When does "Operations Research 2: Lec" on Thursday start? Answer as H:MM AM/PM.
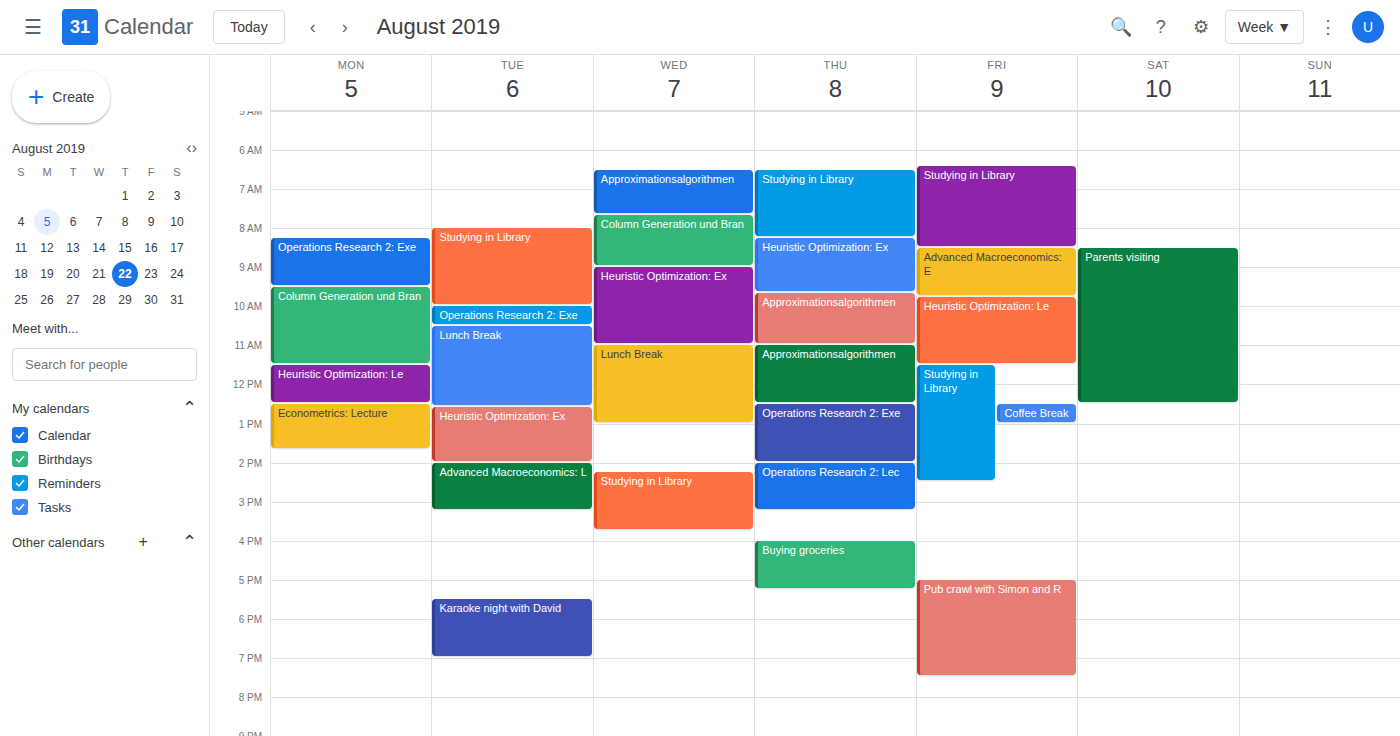
2:00 PM